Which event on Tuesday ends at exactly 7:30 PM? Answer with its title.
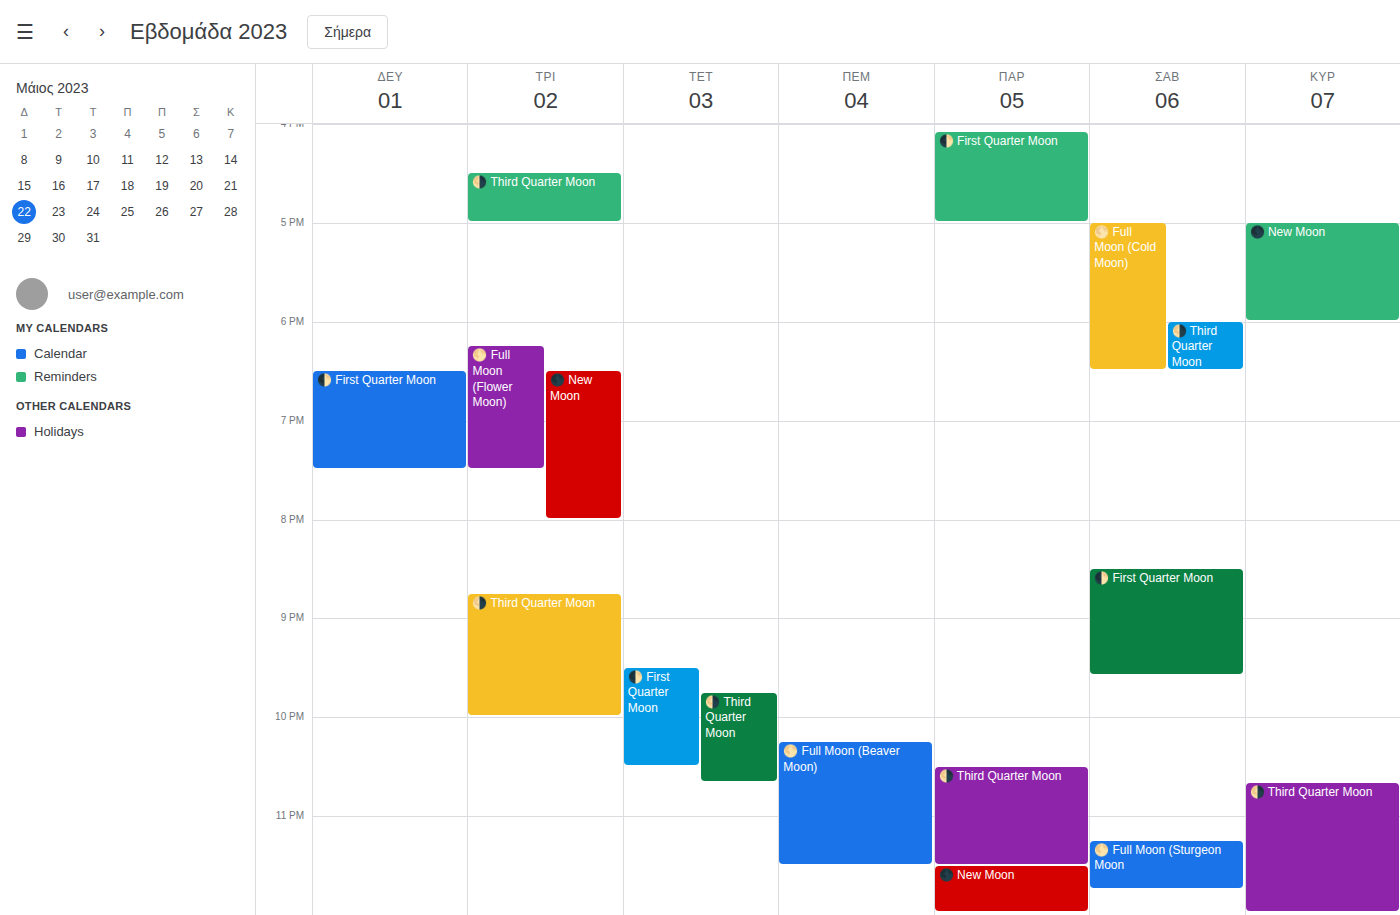
"🌕 Full Moon (Flower Moon)"